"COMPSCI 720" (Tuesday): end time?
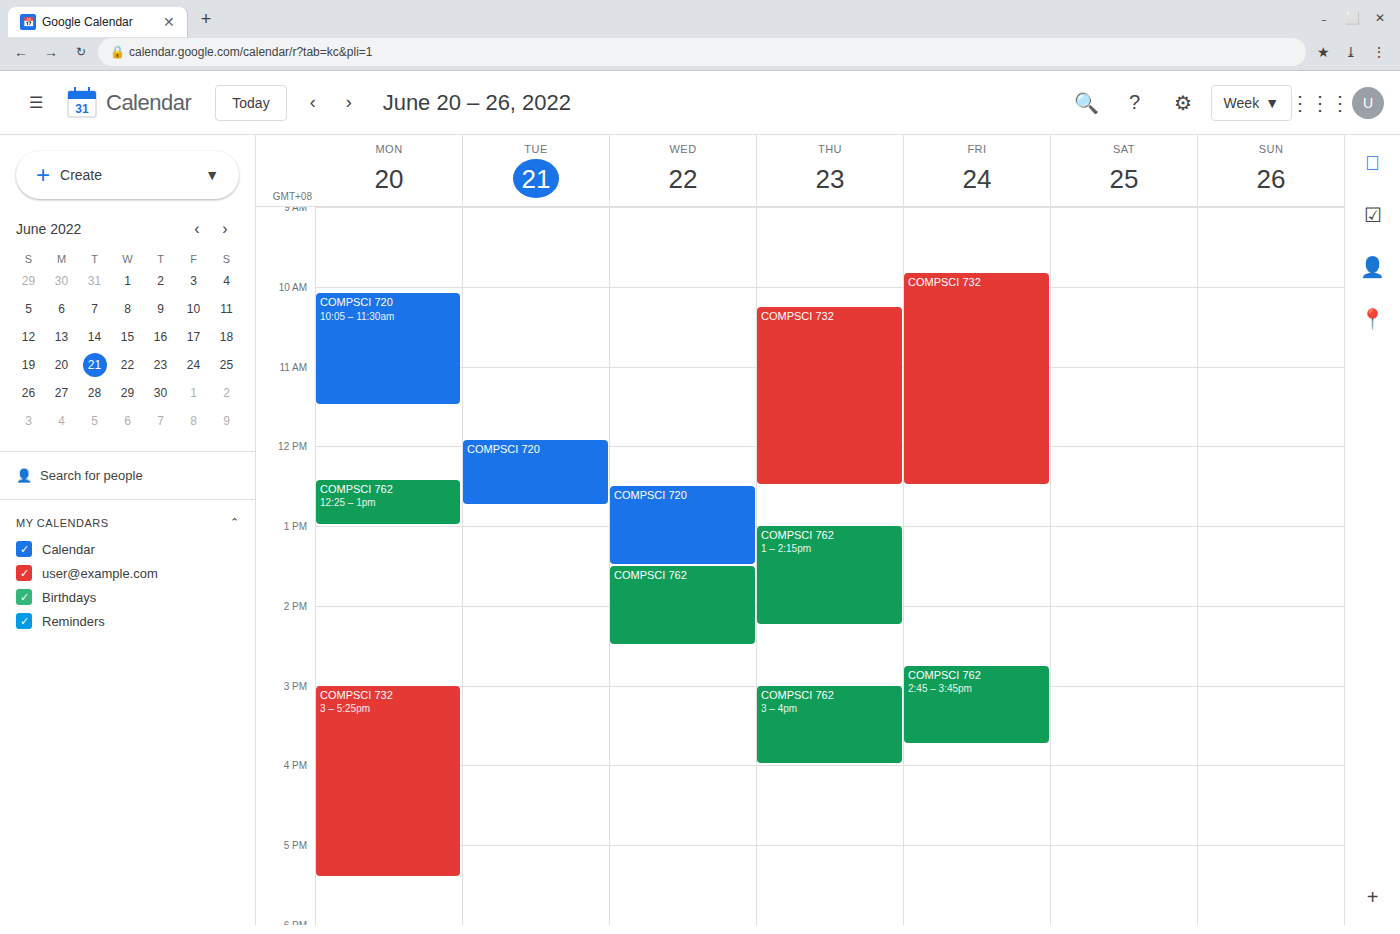
12:45